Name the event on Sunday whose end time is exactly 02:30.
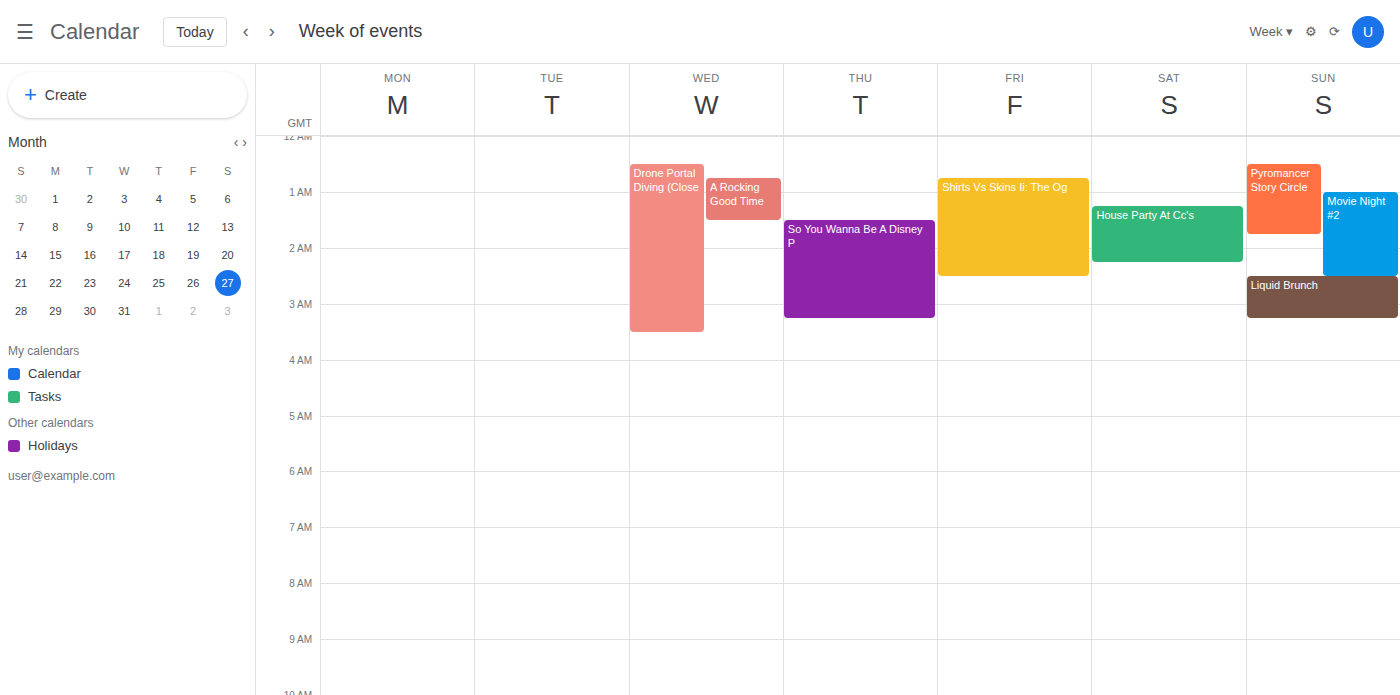
"Movie Night #2"